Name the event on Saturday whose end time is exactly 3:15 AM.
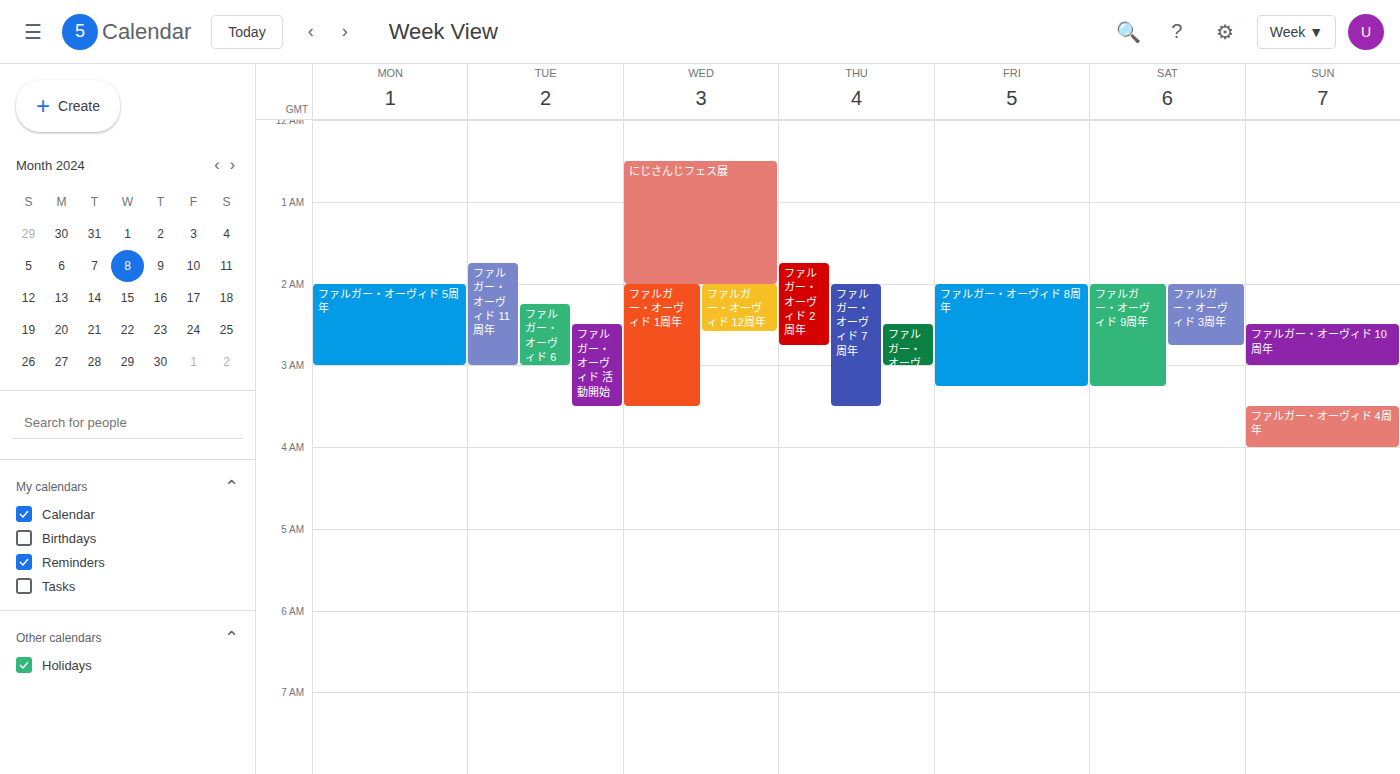
"ファルガー・オーヴィド 9周年"